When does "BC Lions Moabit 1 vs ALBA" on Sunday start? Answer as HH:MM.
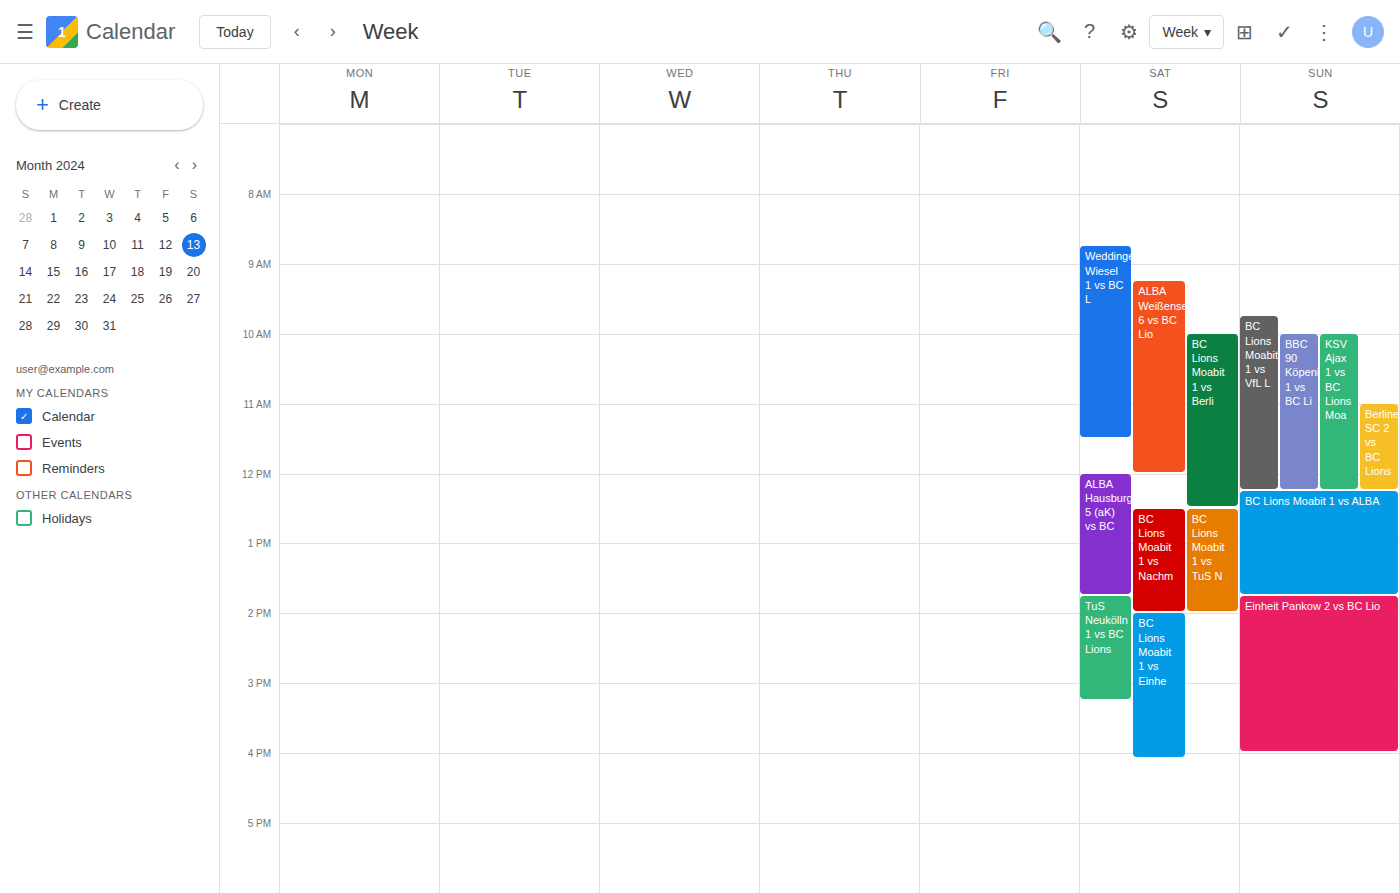
12:15